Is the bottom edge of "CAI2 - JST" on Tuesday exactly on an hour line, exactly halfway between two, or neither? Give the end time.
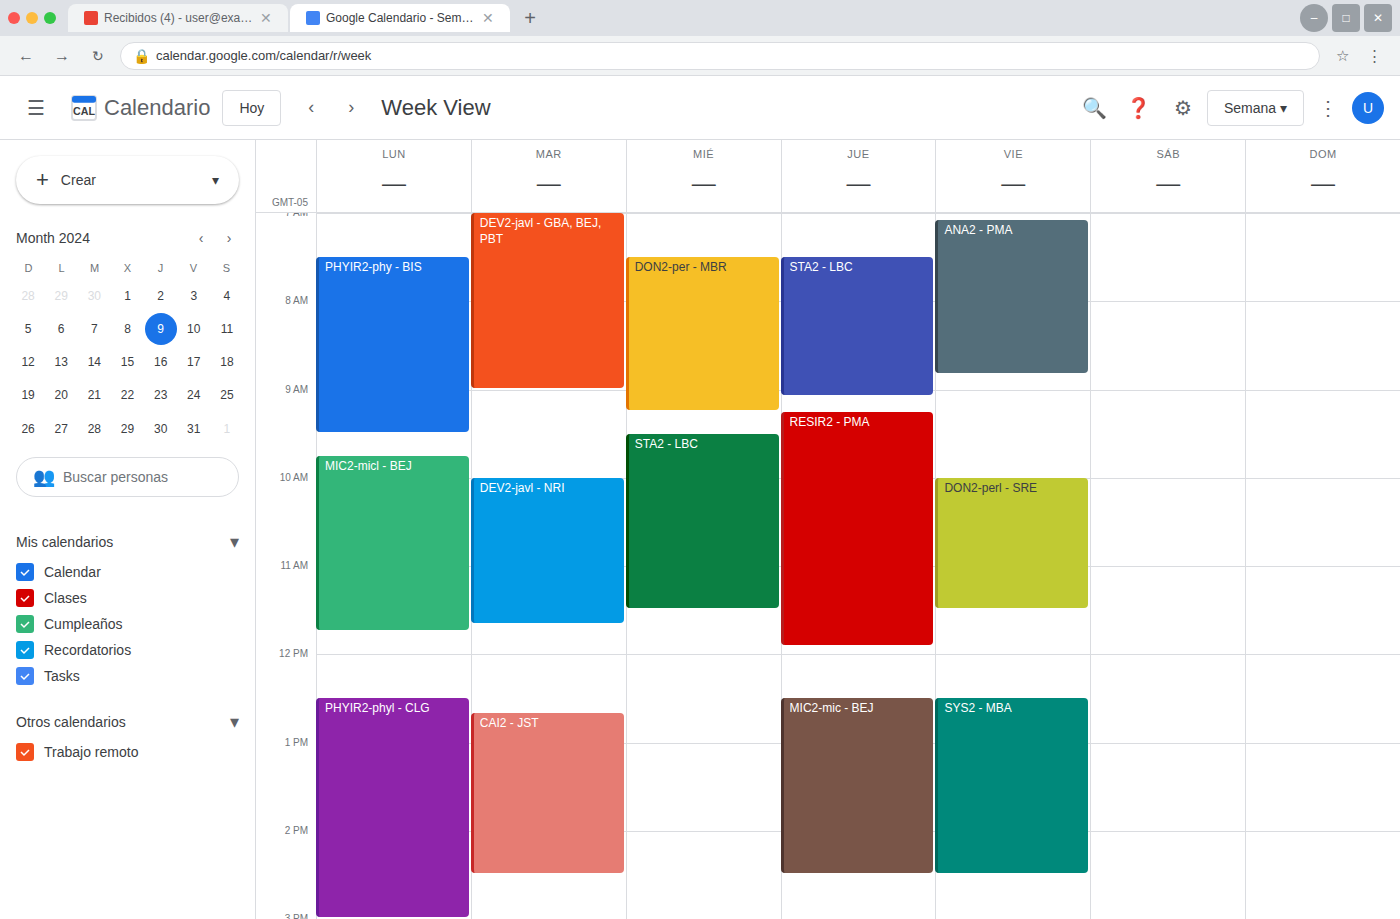
2:30 PM -- halfway between the 2 PM and 3 PM lines.